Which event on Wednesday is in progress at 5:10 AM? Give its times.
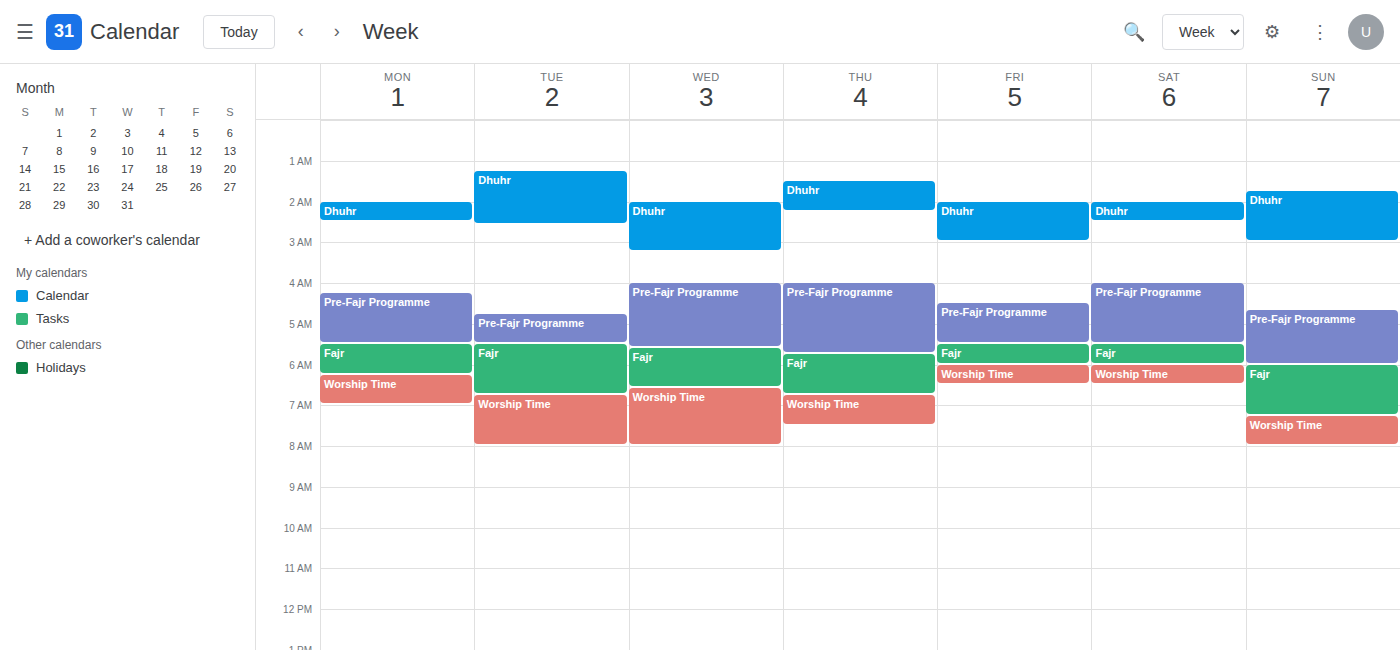
"Pre-Fajr Programme", 4:00 AM to 5:35 AM